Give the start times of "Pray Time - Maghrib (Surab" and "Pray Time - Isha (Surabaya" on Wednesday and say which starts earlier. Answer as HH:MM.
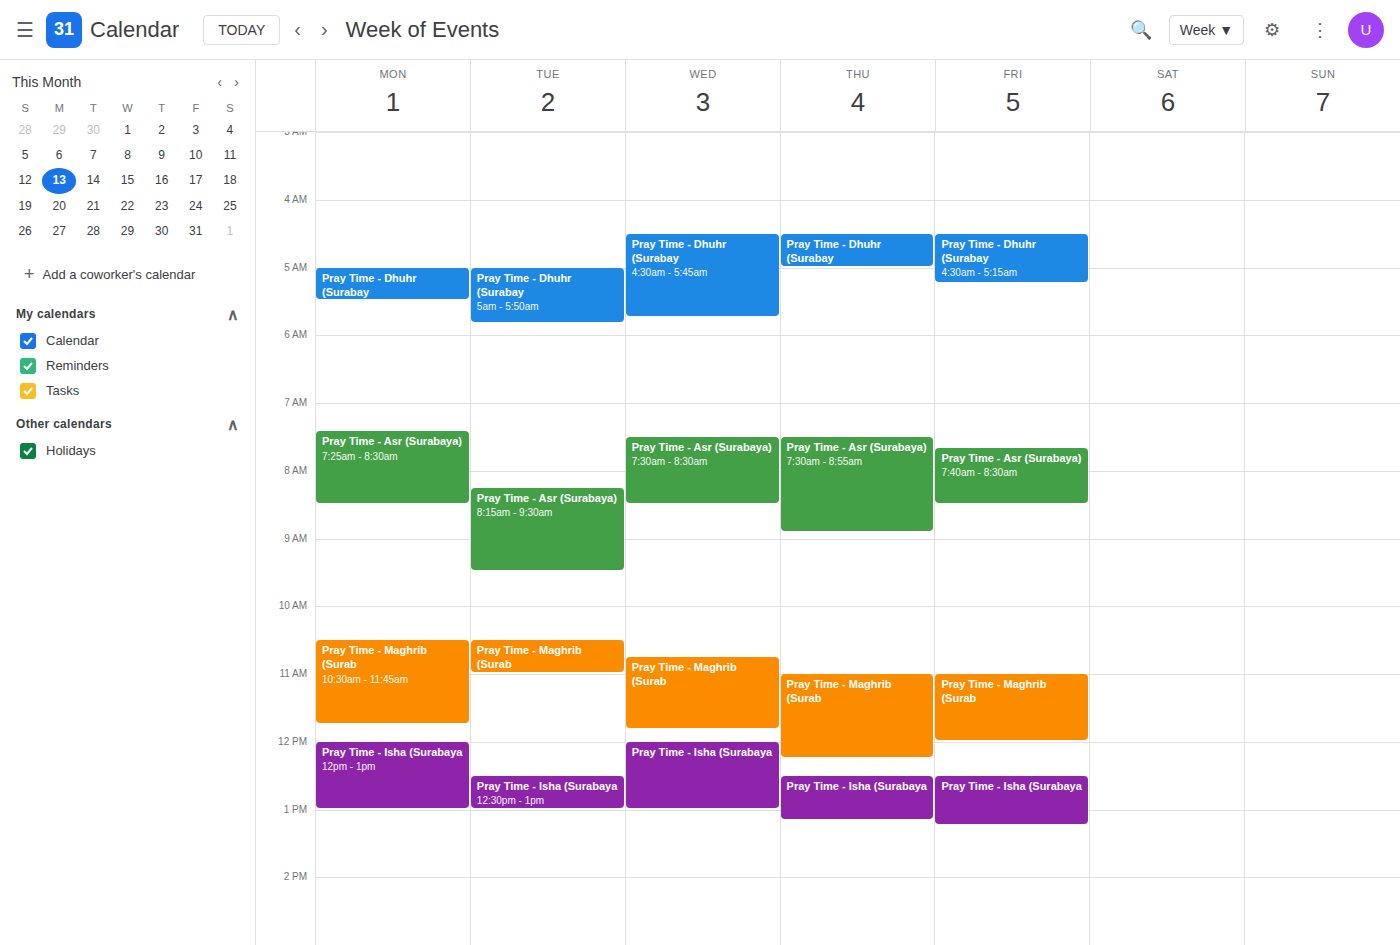
"Pray Time - Maghrib (Surab" 10:45; "Pray Time - Isha (Surabaya" 12:00.